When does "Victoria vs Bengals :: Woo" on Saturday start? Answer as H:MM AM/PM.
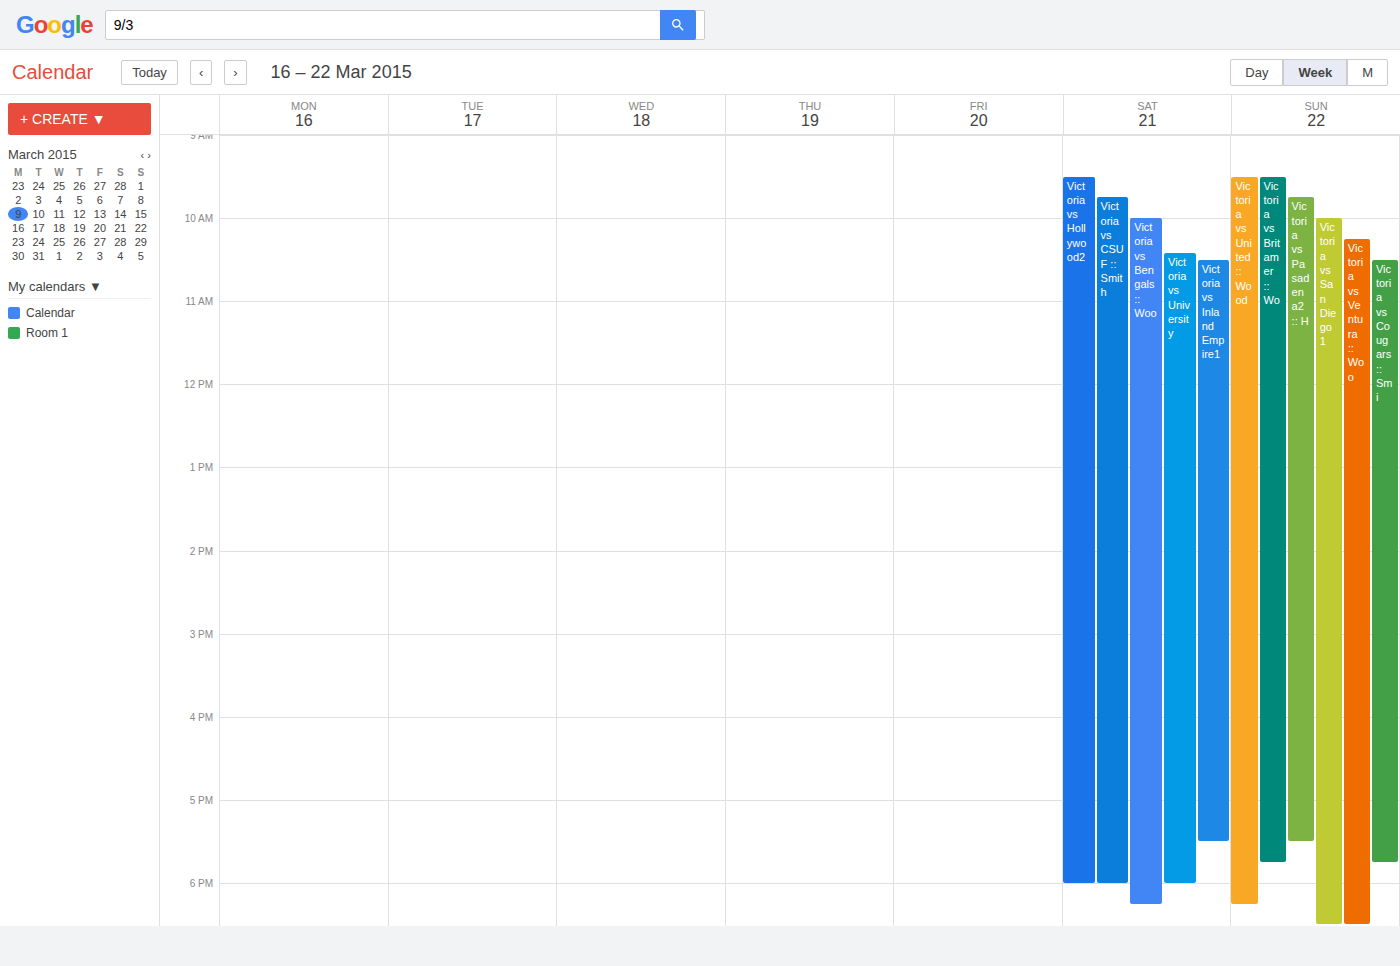
10:00 AM